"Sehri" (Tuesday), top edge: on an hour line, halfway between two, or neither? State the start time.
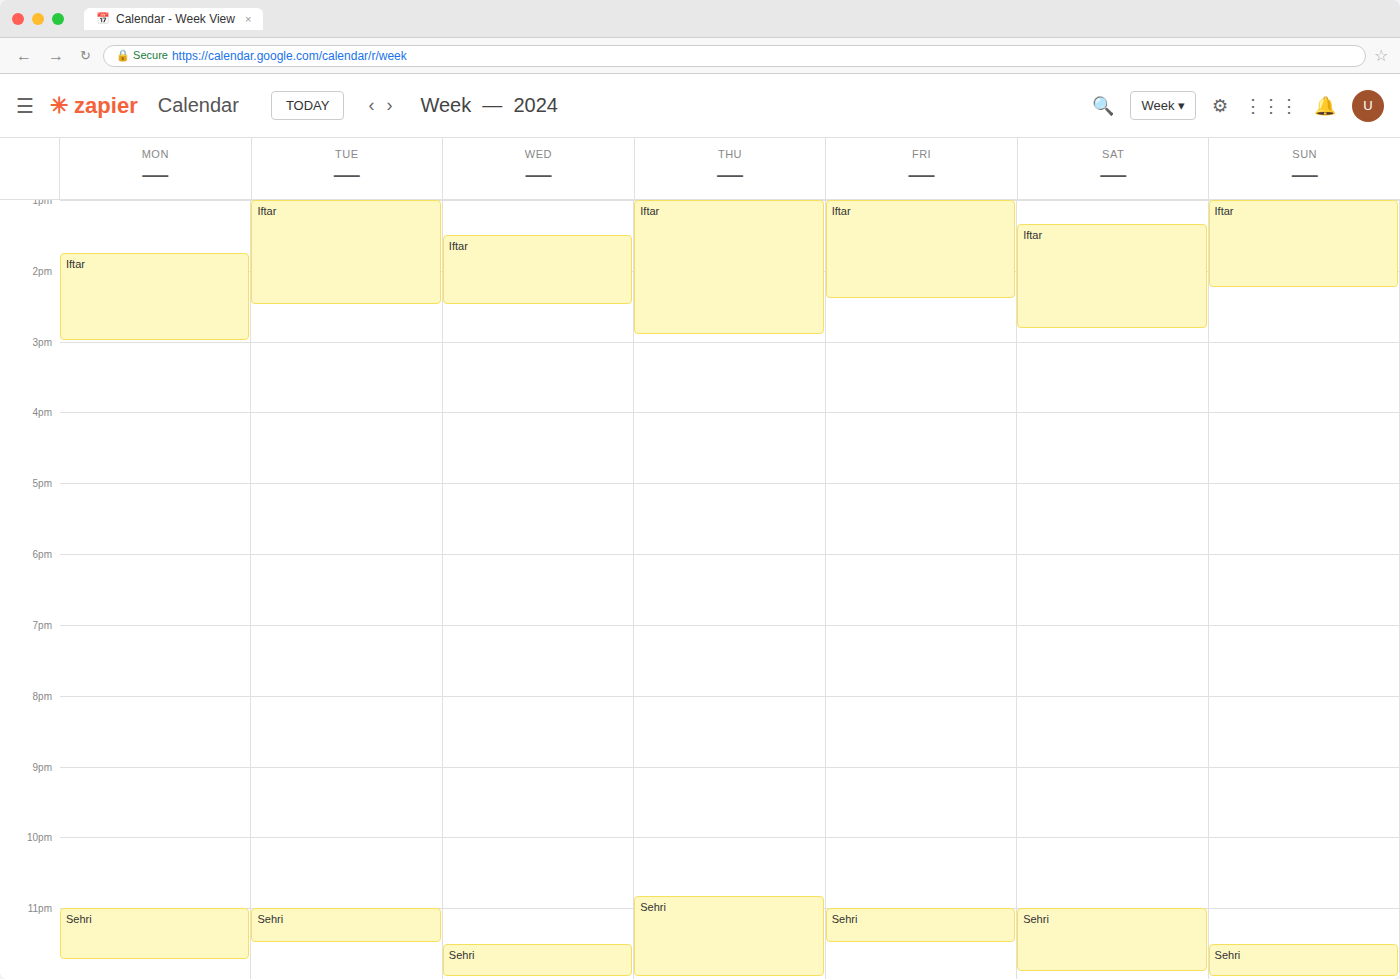
11:00 PM -- exactly on the 11 PM line.